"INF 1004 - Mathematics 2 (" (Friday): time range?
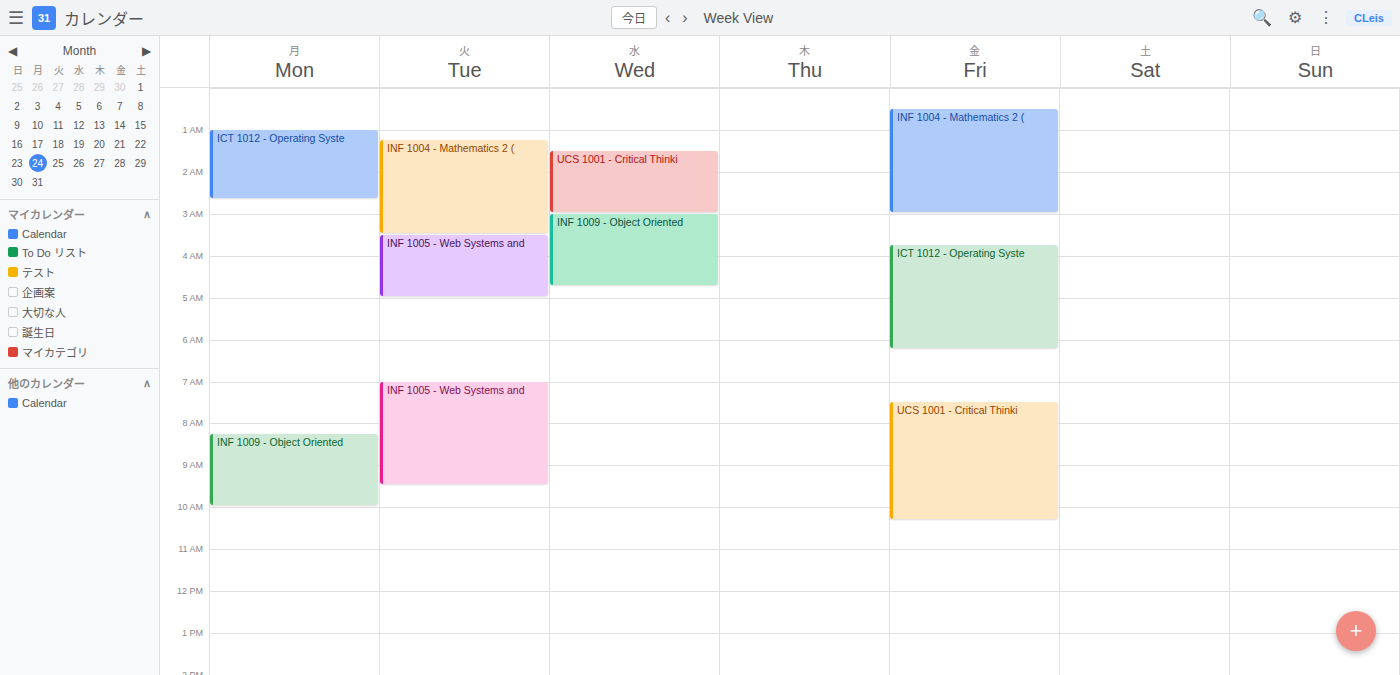
12:30 AM to 3:00 AM